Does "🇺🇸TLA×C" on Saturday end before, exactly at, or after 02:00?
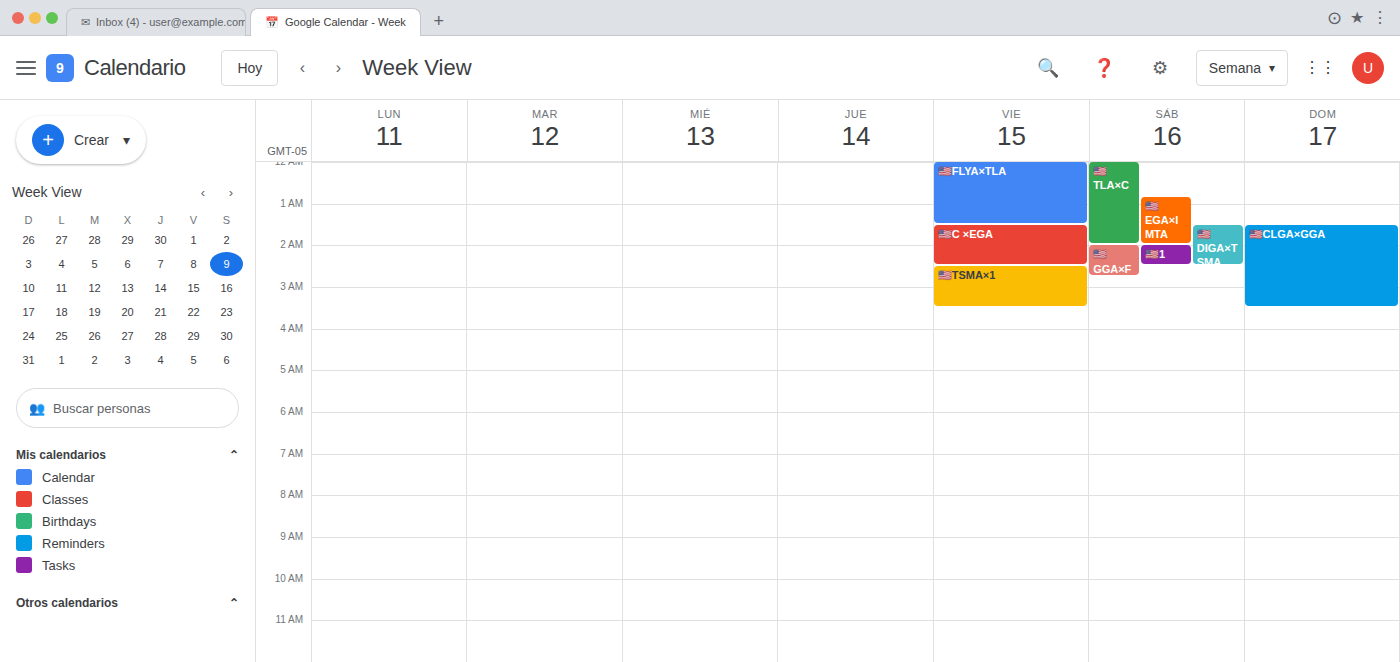
02:00 -- exactly at 02:00, on the 02:00 line.